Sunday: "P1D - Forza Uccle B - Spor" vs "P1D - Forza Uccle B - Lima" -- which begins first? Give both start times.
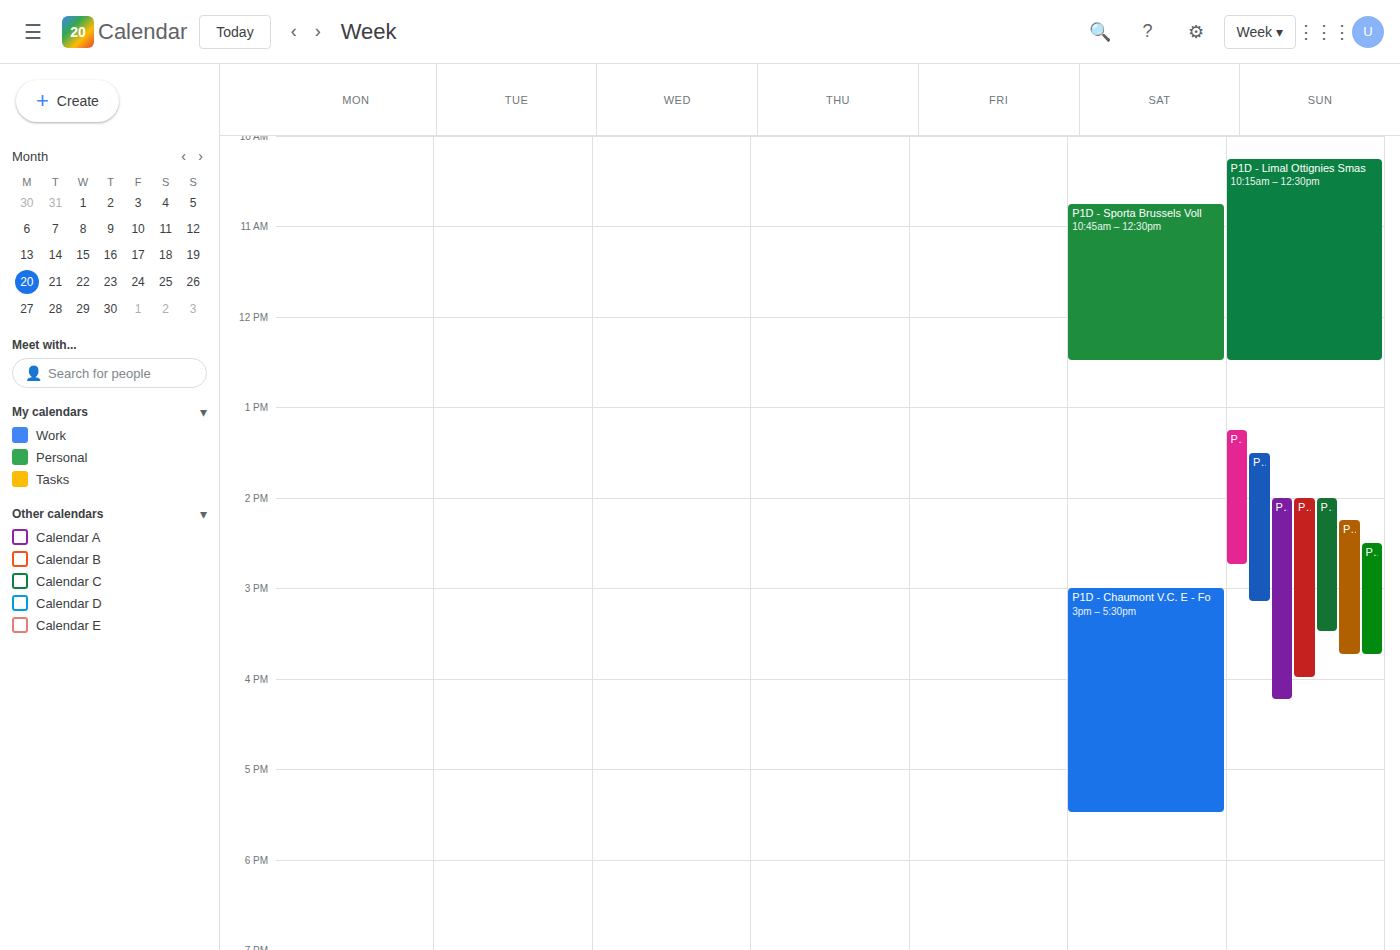
"P1D - Forza Uccle B - Lima" 1:15 PM; "P1D - Forza Uccle B - Spor" 2:15 PM.